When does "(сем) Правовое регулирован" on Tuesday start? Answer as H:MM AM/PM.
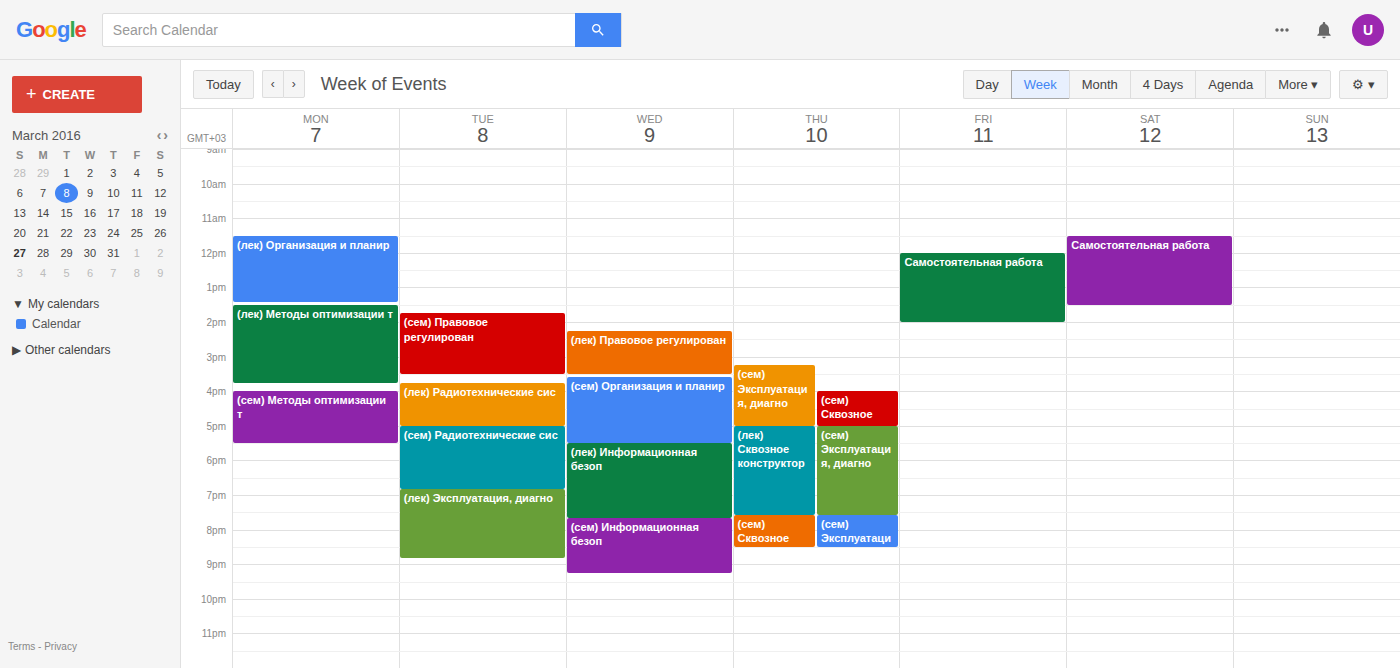
1:45 PM